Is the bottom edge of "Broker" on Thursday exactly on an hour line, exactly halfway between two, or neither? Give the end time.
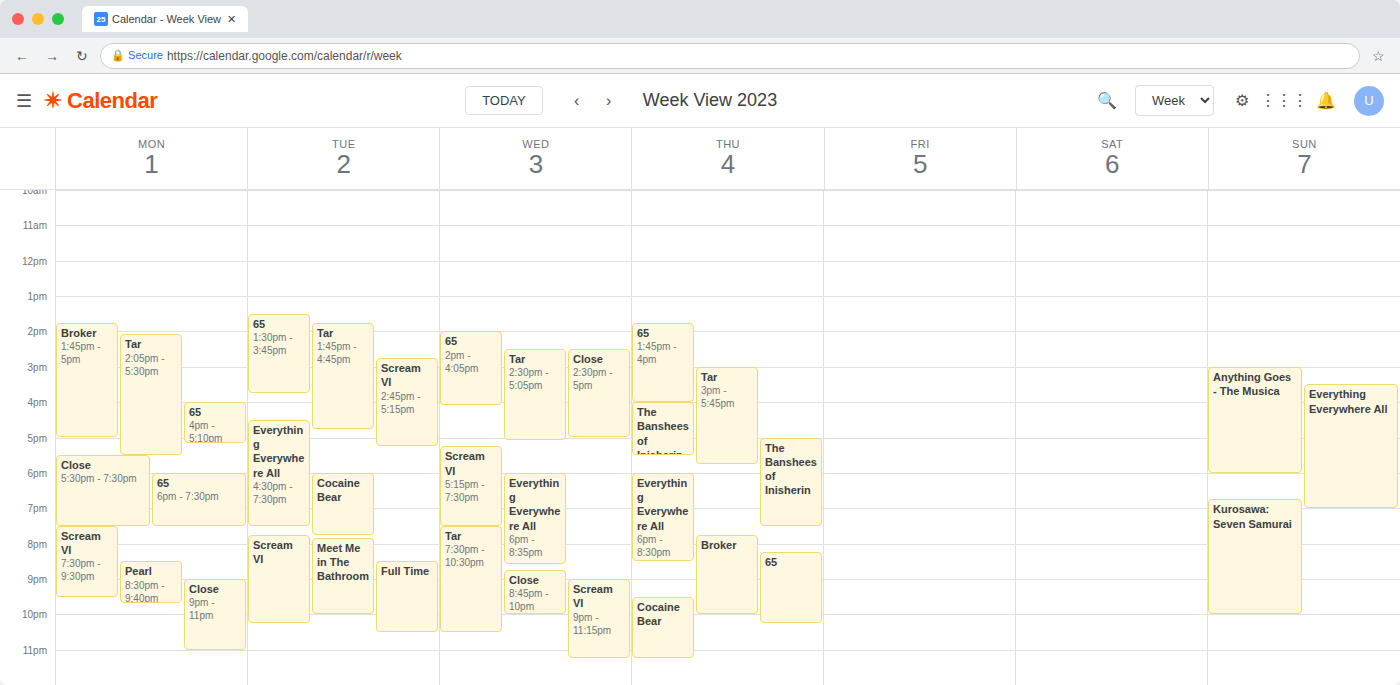
22:00 -- exactly on the 22:00 line.